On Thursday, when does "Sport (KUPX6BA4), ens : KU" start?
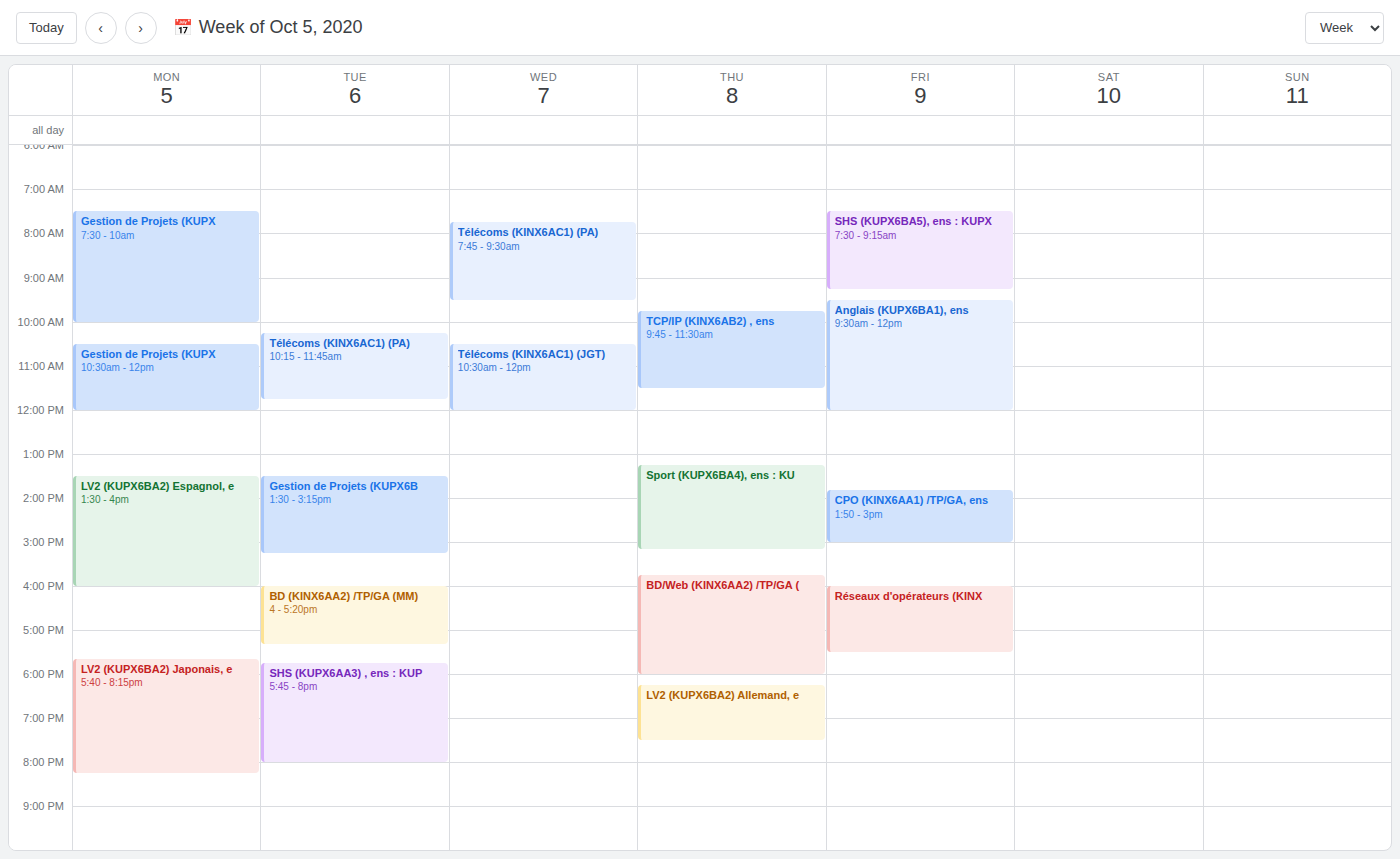
1:15 PM